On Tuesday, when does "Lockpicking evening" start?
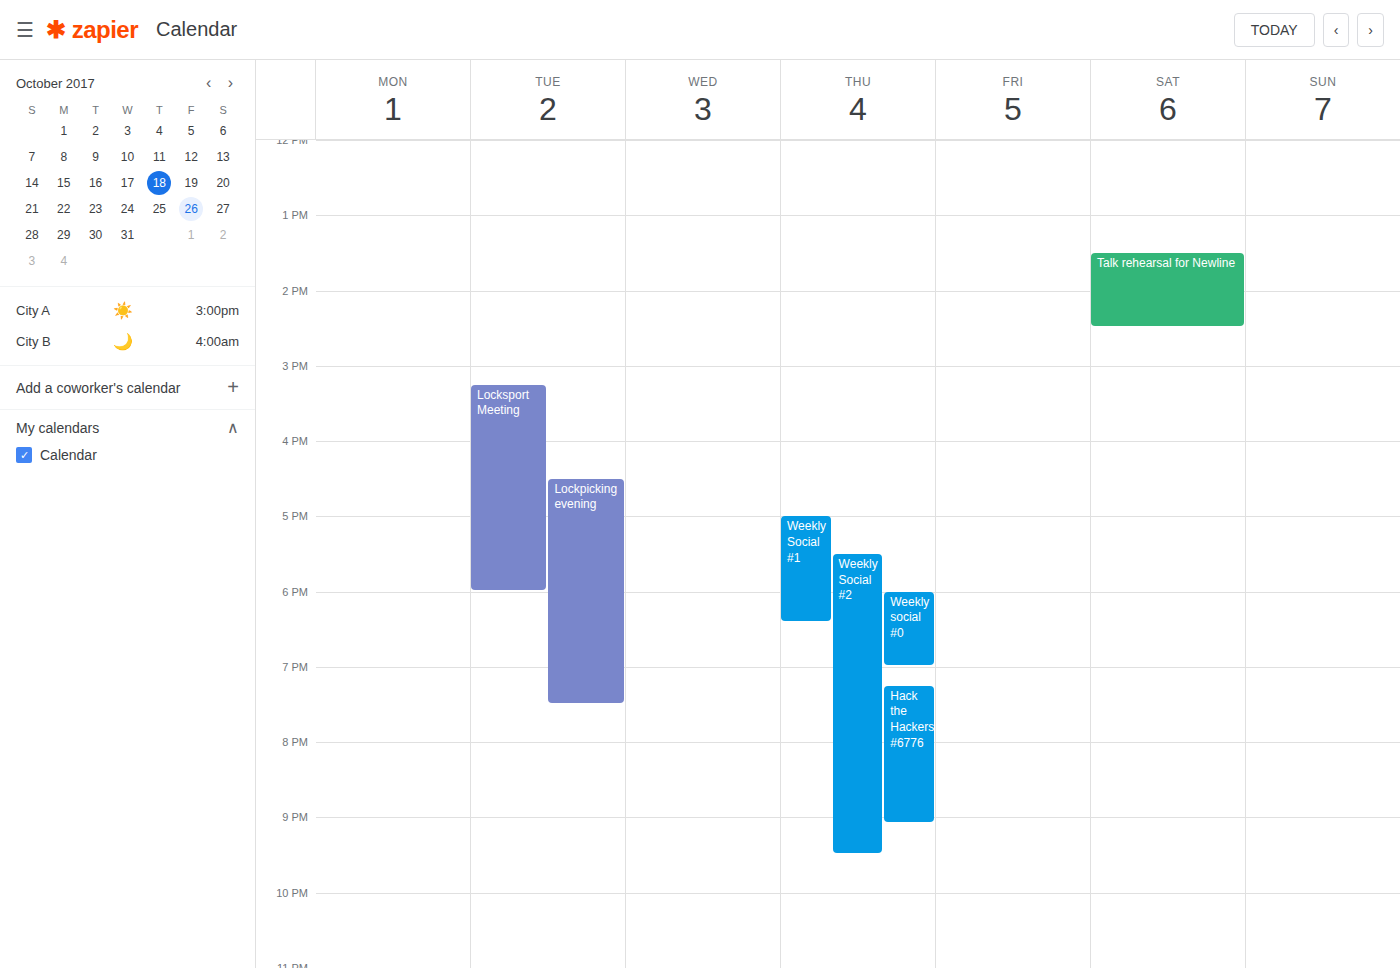
16:30